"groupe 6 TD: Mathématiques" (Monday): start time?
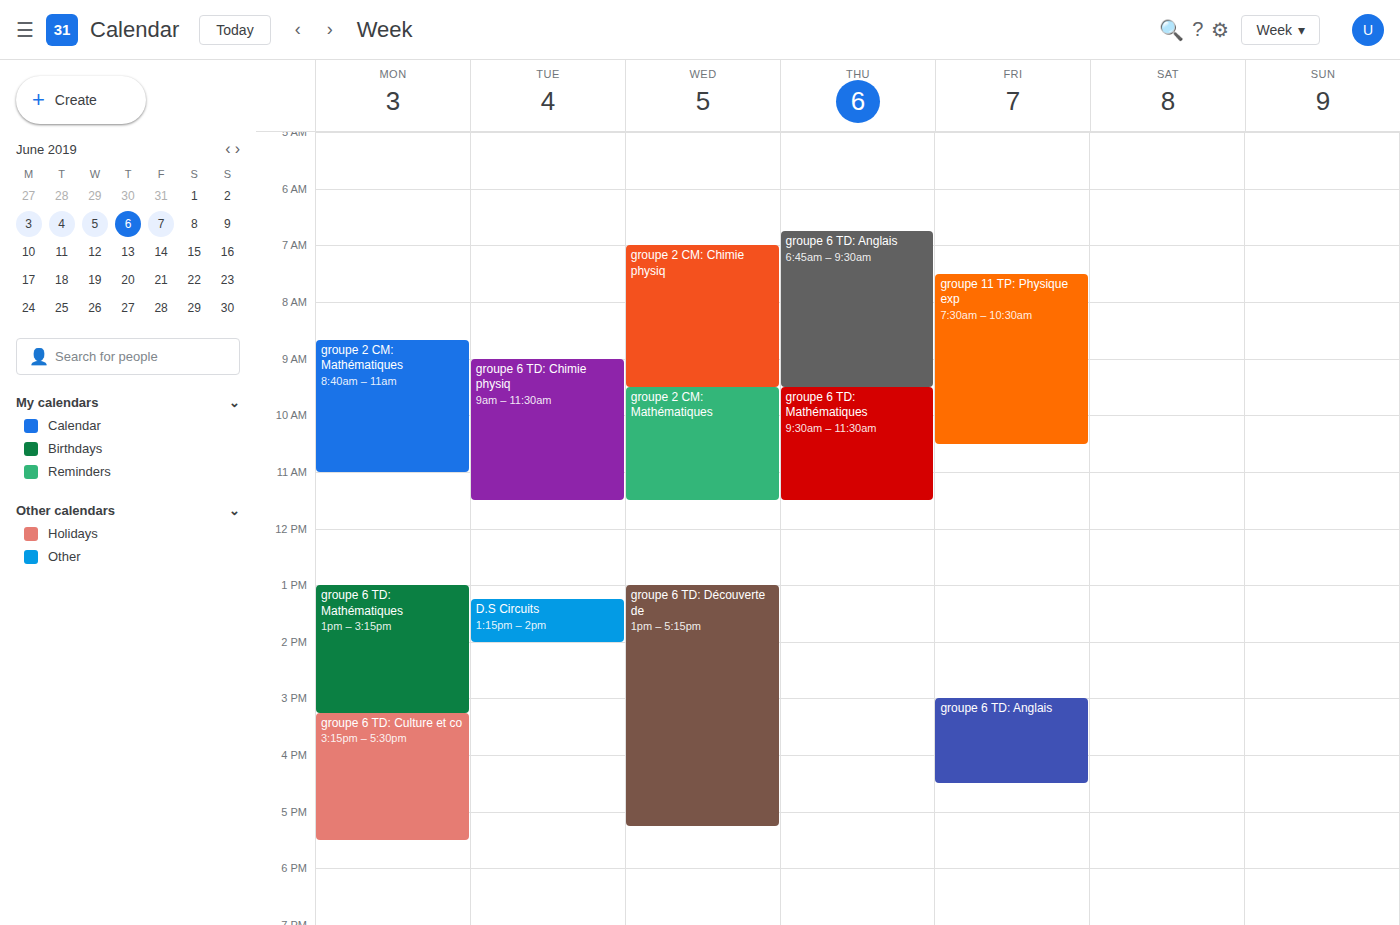
1:00 PM